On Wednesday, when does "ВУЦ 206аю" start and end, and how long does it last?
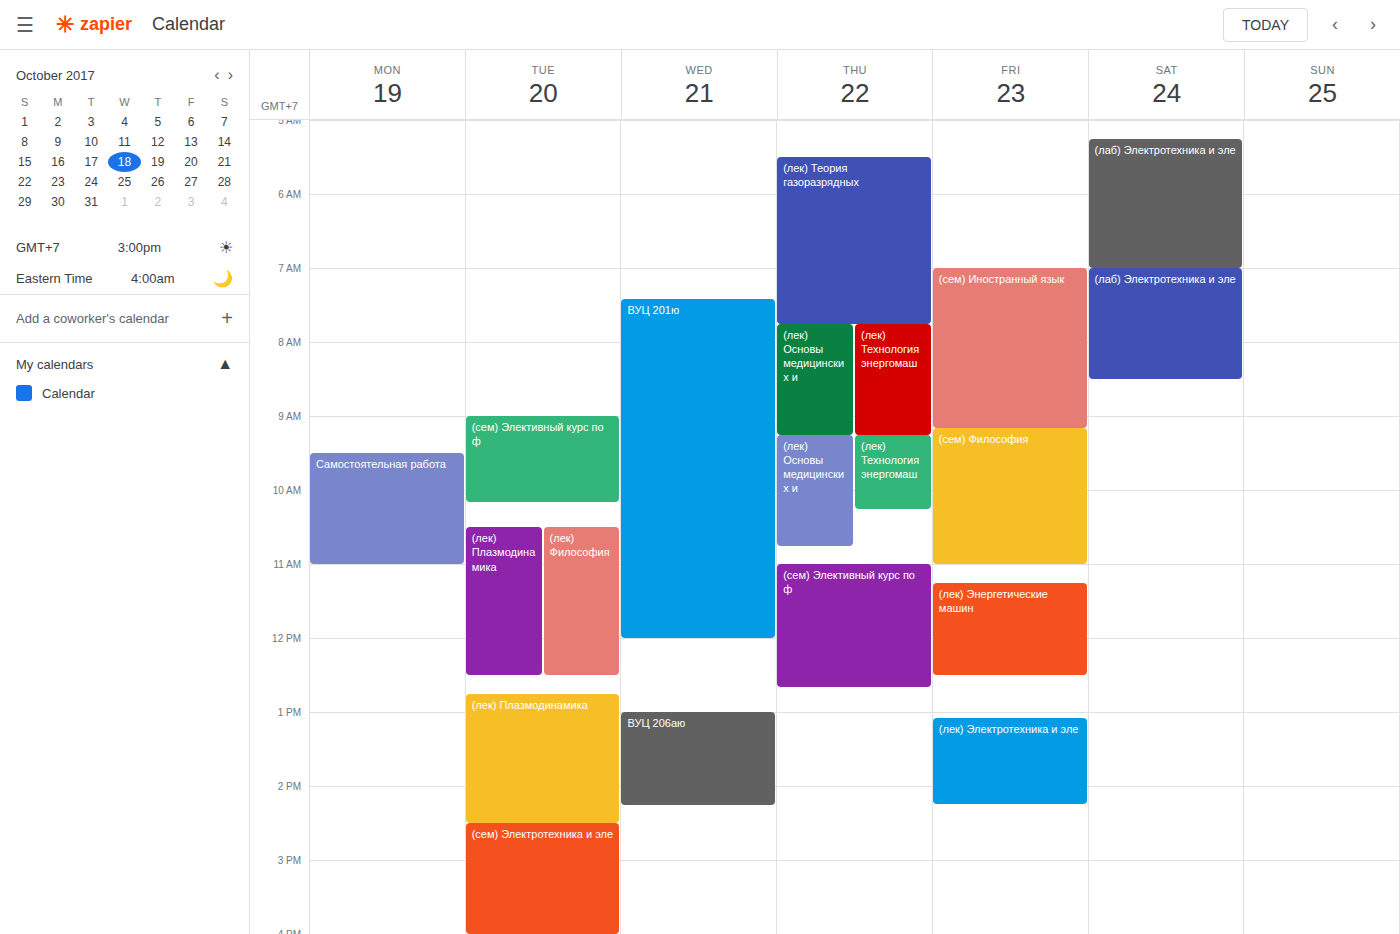
1:00 PM to 2:15 PM, 1 hour 15 minutes